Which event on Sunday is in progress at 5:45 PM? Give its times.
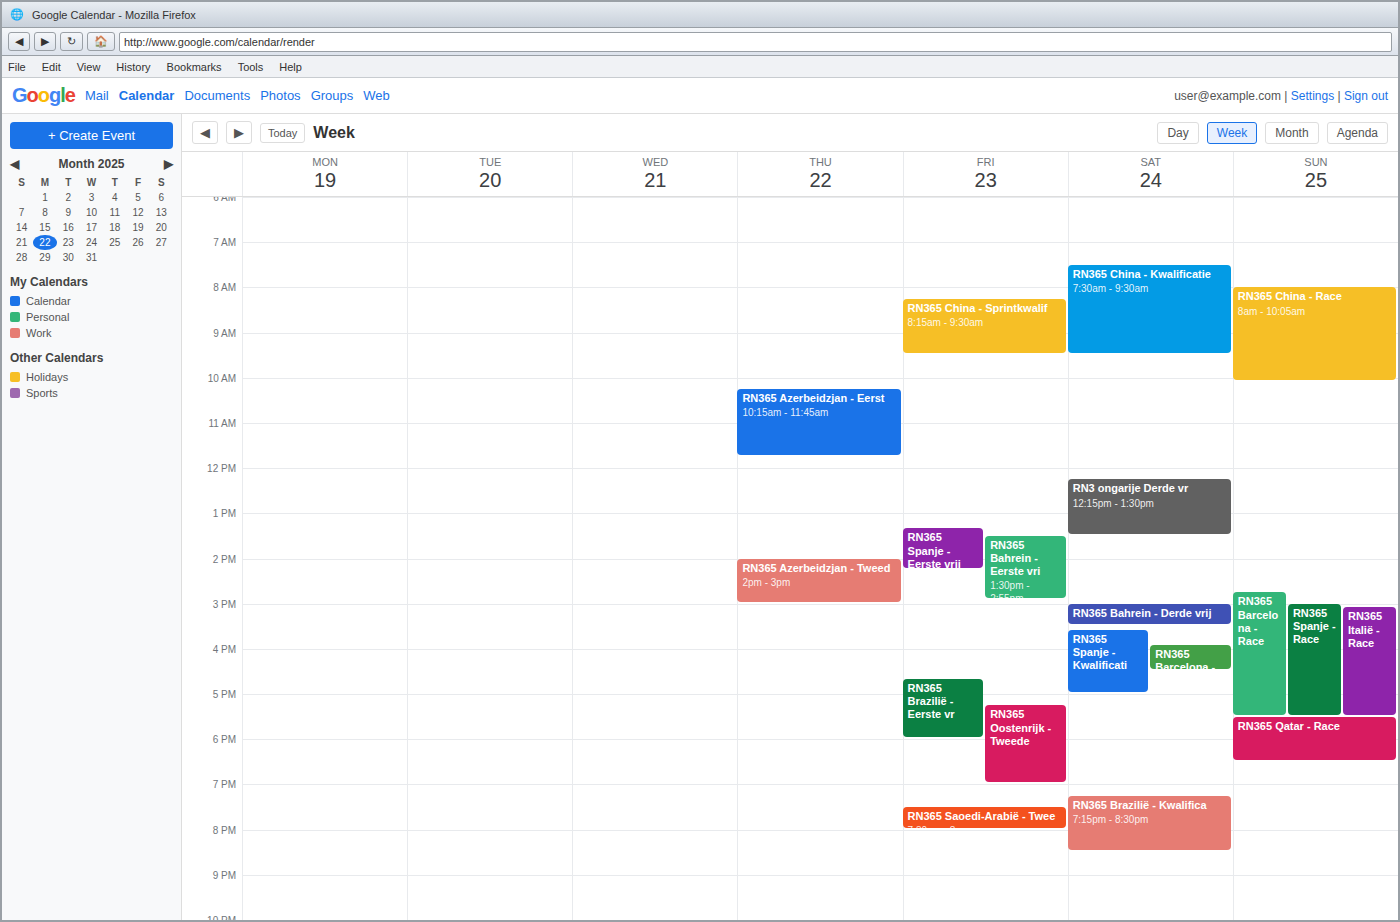
"RN365 Qatar - Race", 5:30 PM to 6:30 PM